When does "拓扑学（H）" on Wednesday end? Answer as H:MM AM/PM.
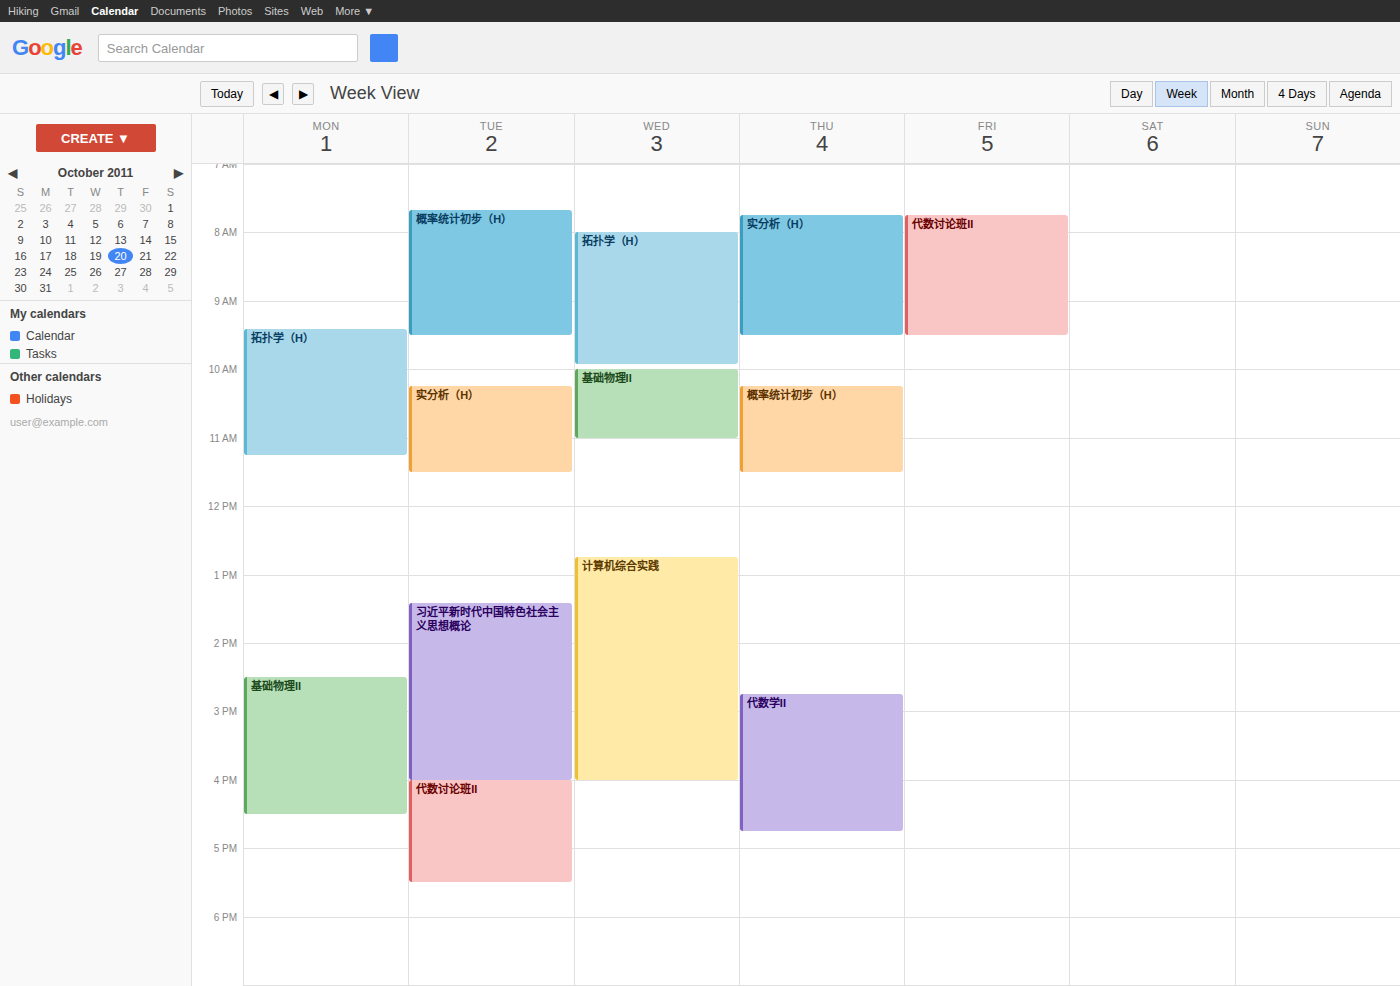
9:55 AM